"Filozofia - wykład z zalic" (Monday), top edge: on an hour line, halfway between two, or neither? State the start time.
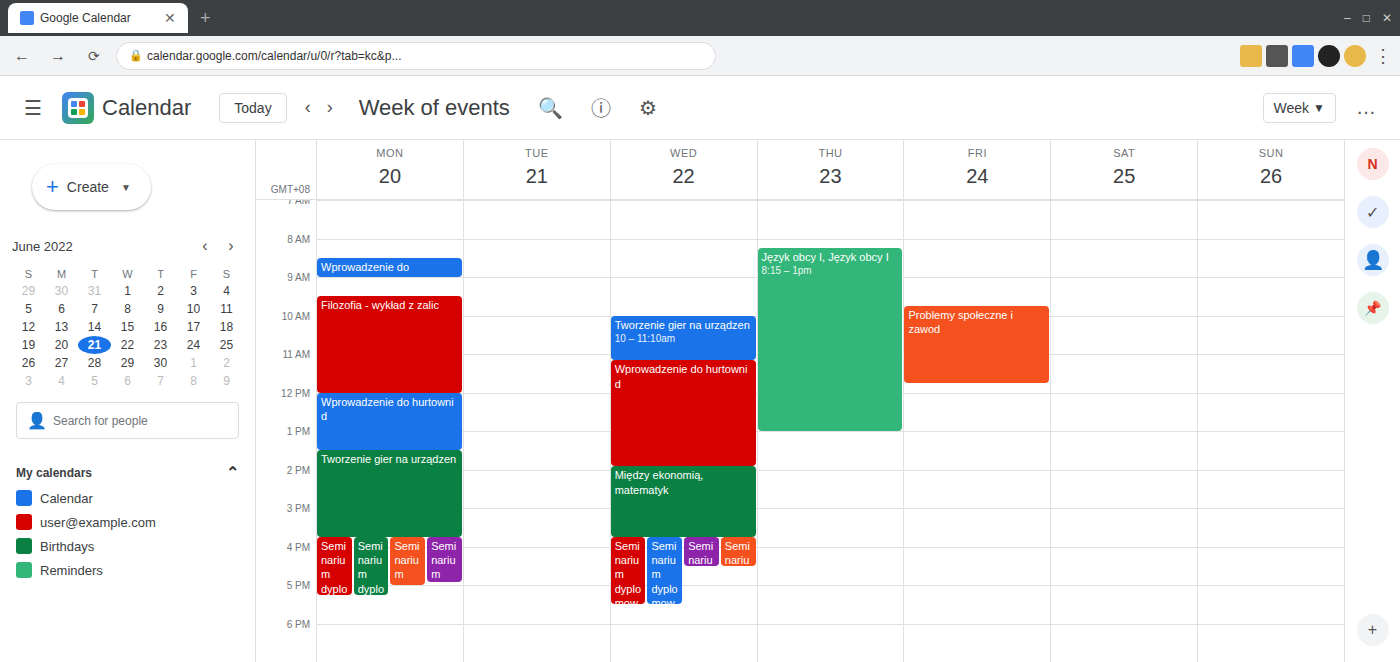
9:30 AM -- halfway between the 9 AM and 10 AM lines.